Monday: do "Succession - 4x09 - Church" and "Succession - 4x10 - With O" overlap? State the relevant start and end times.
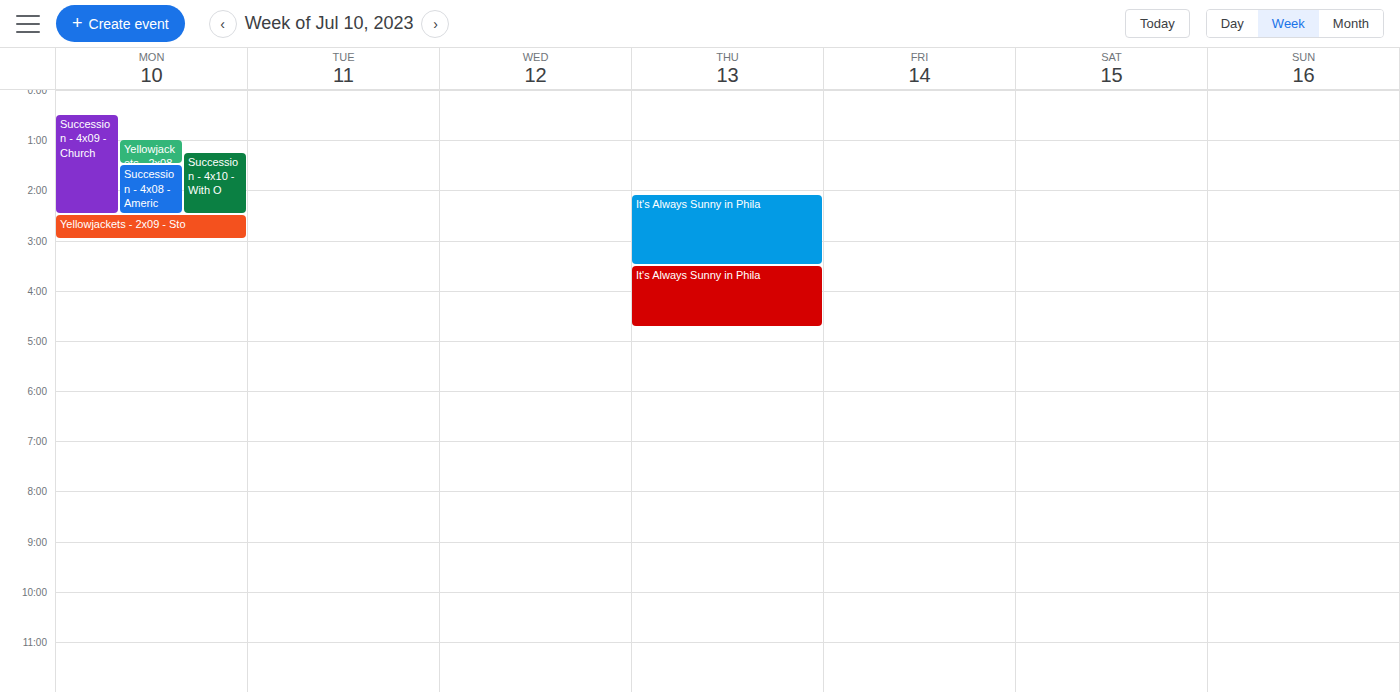
"Succession - 4x10 - With O" starts at 1:15 AM, before "Succession - 4x09 - Church" ends at 2:30 AM -- they overlap.